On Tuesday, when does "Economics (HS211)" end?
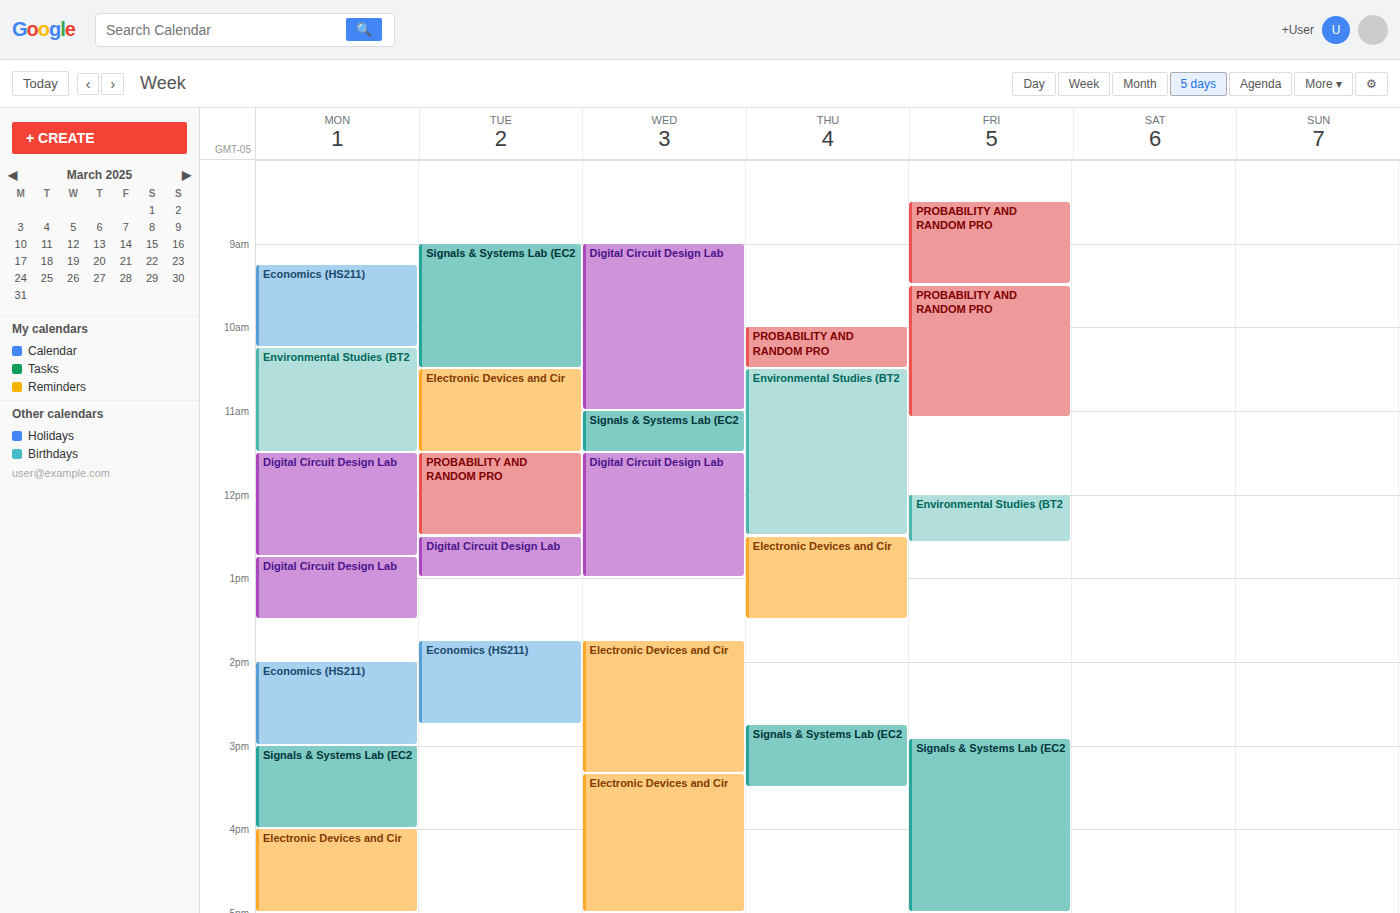
2:45 PM